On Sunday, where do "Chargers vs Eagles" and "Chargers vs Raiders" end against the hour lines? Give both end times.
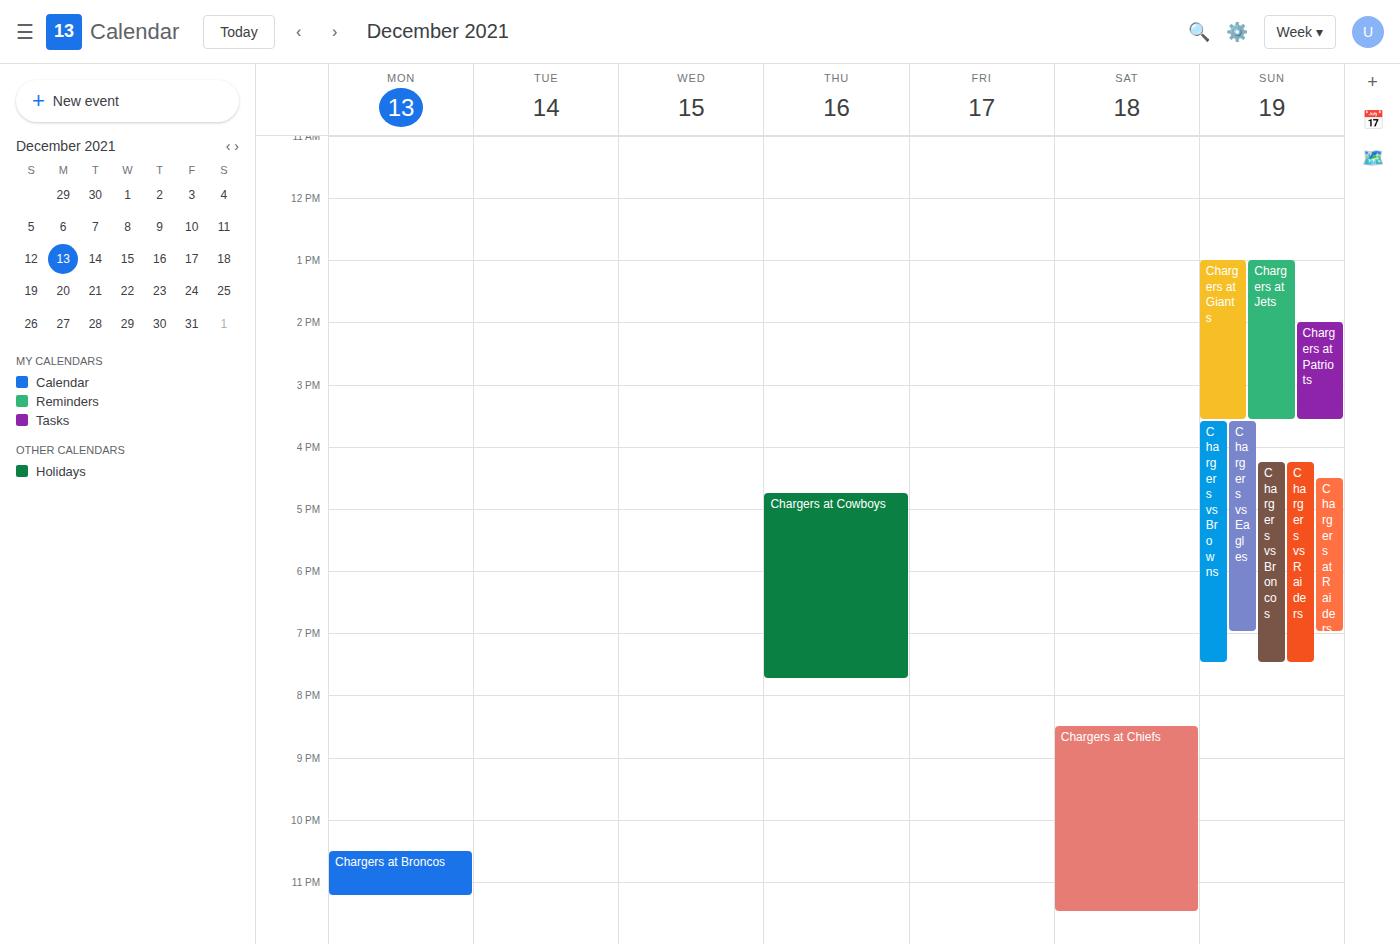
"Chargers vs Eagles": 7:00 PM, exactly on the 7 PM line. "Chargers vs Raiders": 7:30 PM, halfway between the 7 PM and 8 PM lines.